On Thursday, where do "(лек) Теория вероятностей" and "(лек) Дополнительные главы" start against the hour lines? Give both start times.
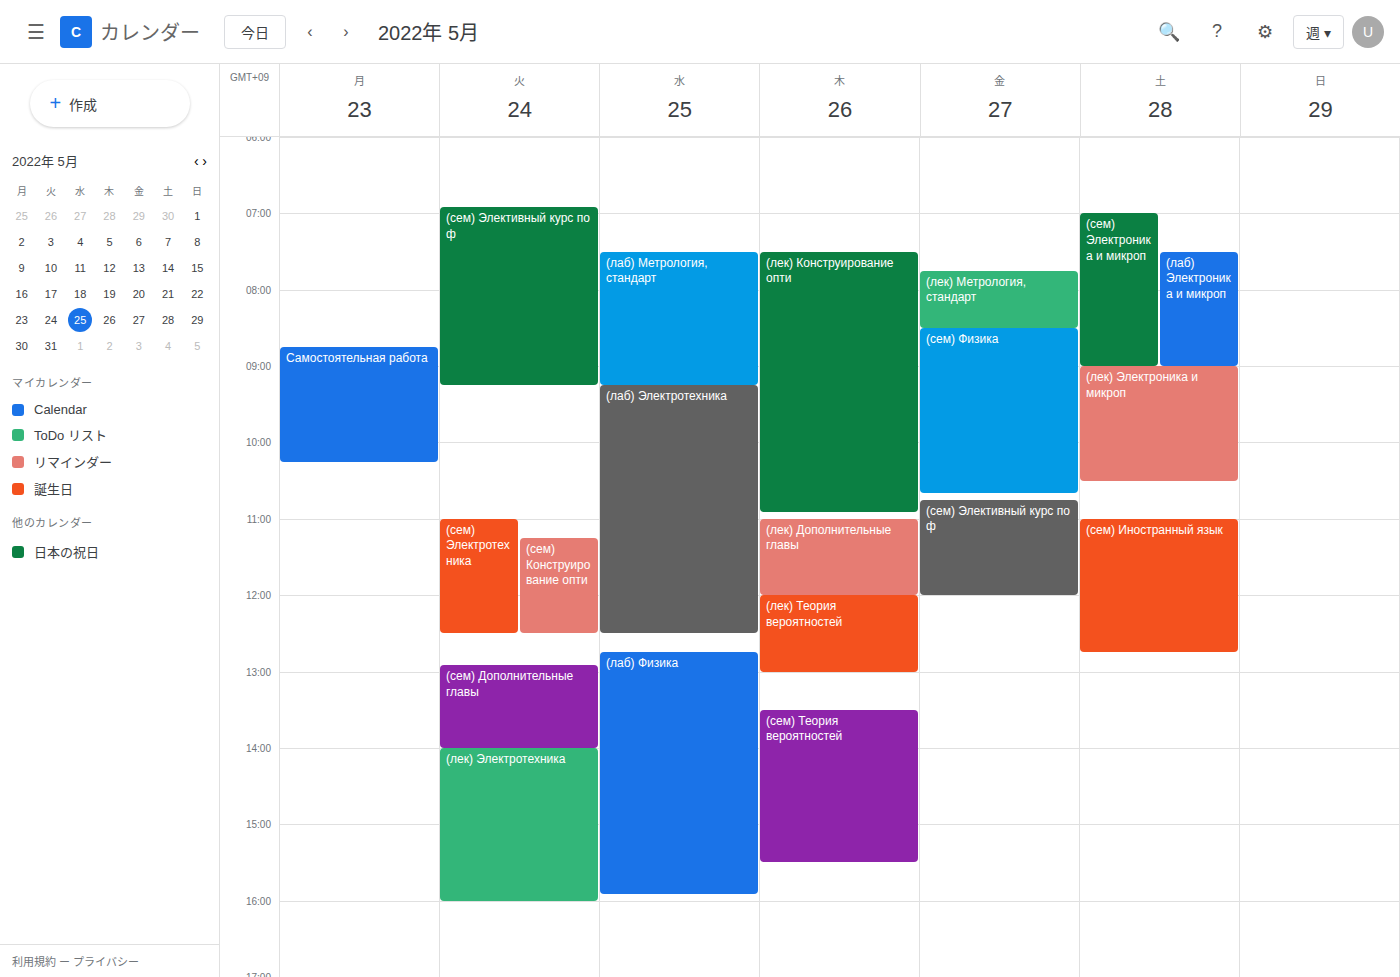
"(лек) Теория вероятностей": 12:00 PM, exactly on the 12 PM line. "(лек) Дополнительные главы": 11:00 AM, exactly on the 11 AM line.